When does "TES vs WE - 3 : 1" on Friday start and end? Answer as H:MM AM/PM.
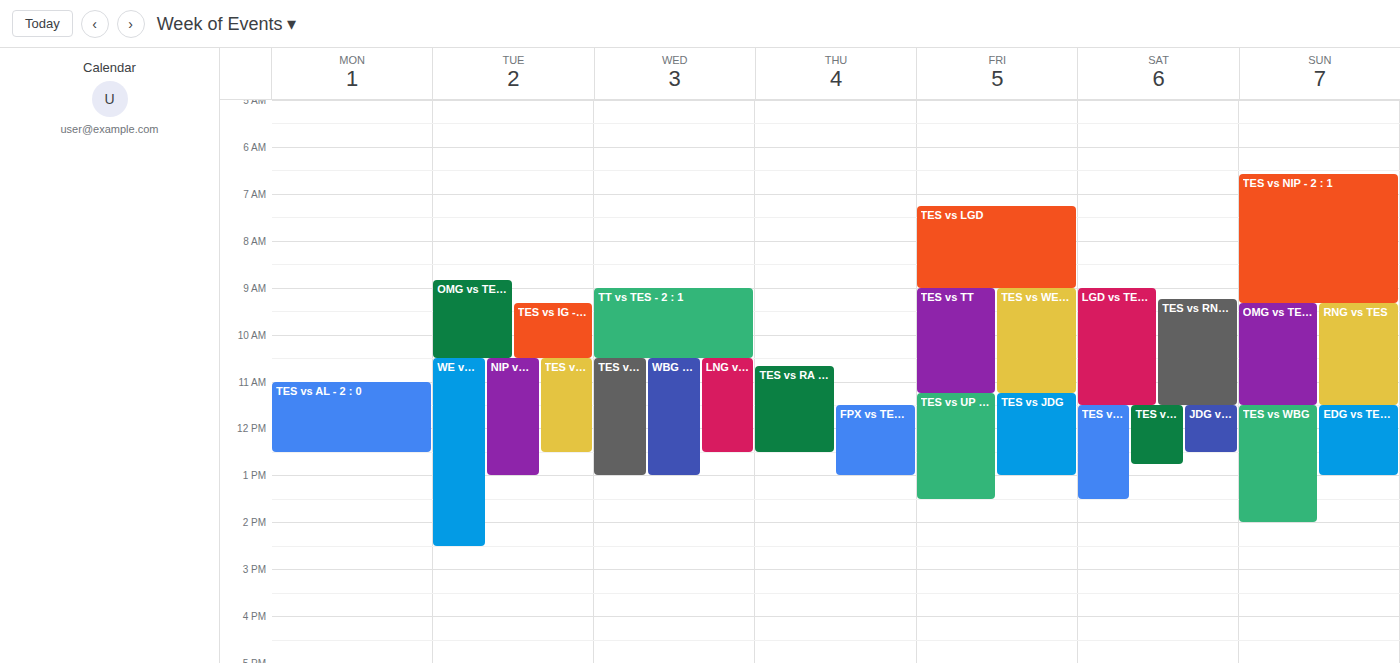
9:00 AM to 11:15 AM